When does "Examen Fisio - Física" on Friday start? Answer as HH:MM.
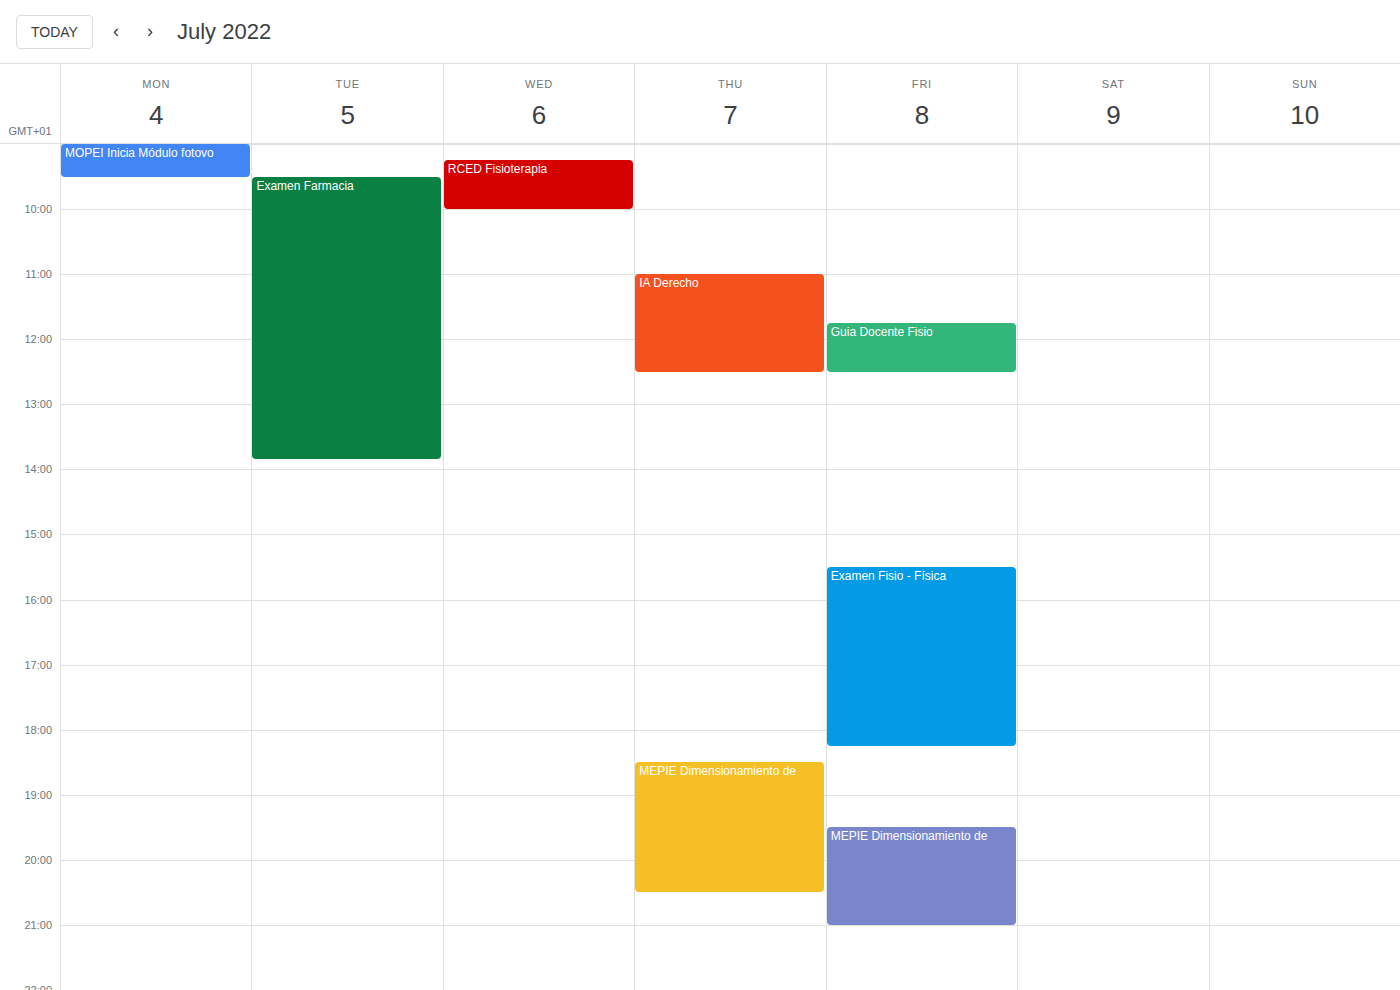
15:30